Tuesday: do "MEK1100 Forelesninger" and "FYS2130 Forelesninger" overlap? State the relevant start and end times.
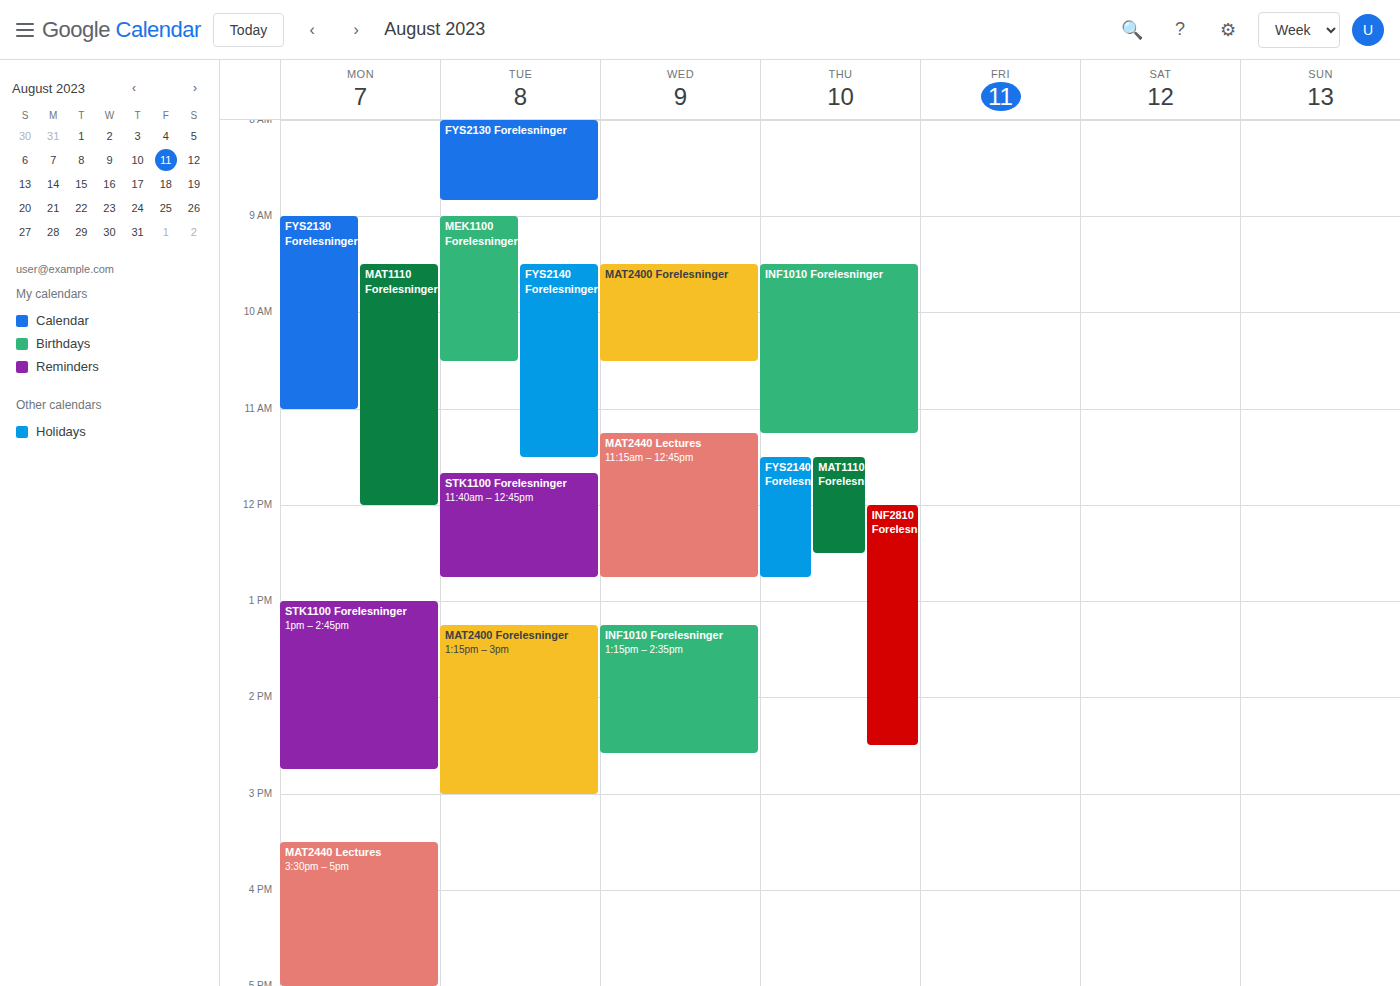
"FYS2130 Forelesninger" ends at 8:50 AM and "MEK1100 Forelesninger" starts at 9:00 AM -- no overlap.